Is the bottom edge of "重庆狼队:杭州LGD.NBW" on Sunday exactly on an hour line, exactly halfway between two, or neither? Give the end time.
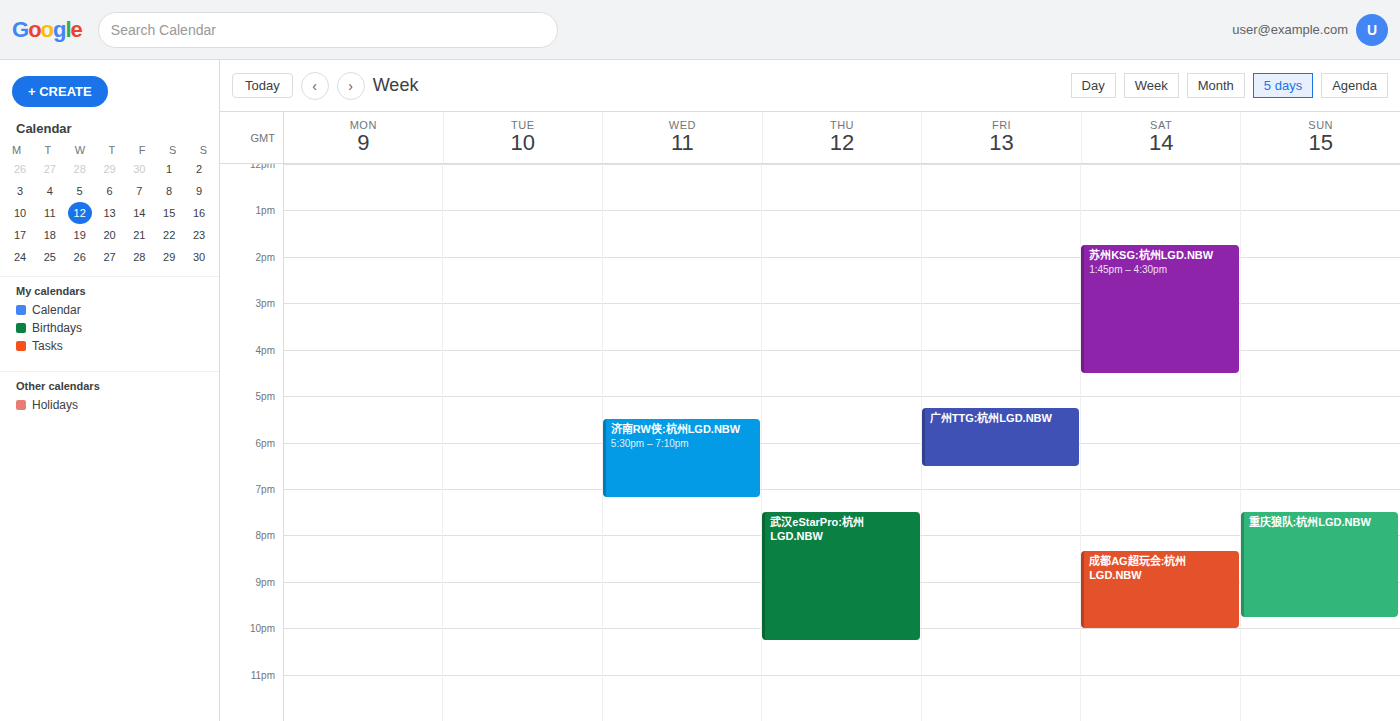
9:45 PM -- neither: three quarters of the way from the 9 PM line to the 10 PM line.